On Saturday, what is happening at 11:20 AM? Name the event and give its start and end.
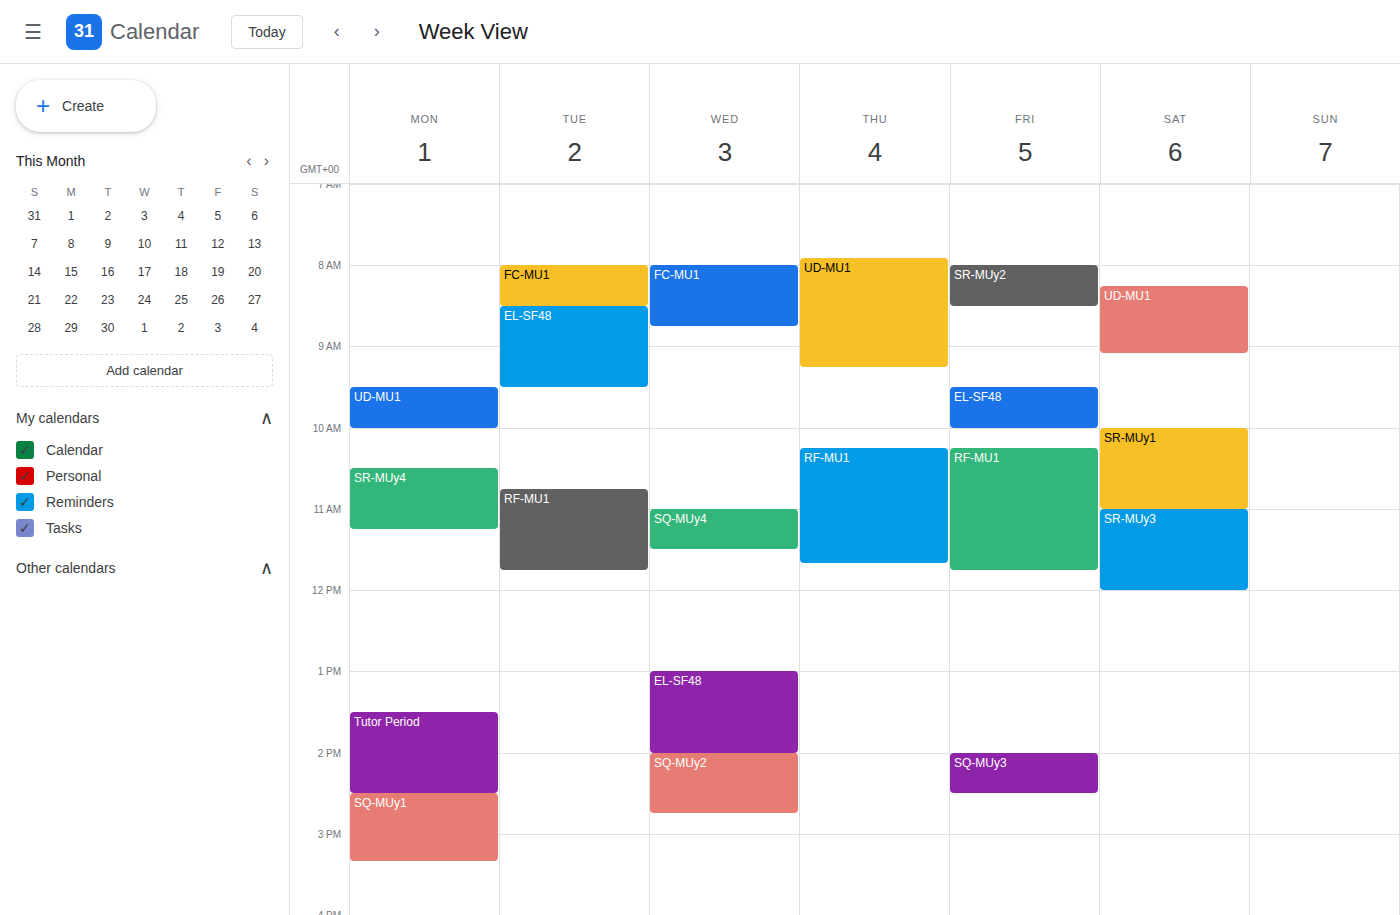
"SR-MUy3", 11:00 AM to 12:00 PM